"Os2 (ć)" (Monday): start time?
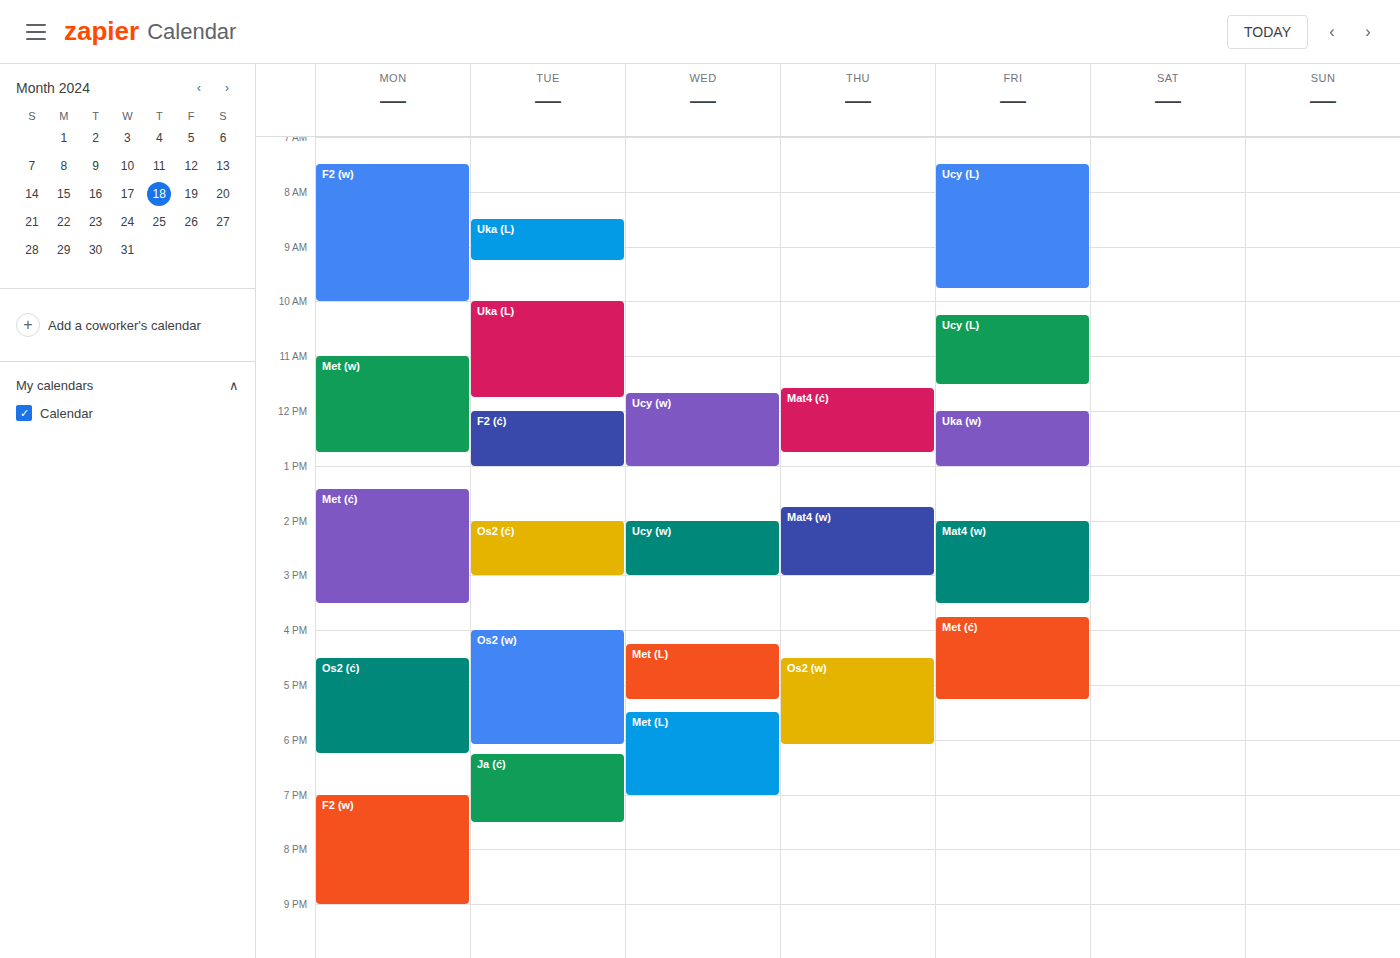
4:30 PM